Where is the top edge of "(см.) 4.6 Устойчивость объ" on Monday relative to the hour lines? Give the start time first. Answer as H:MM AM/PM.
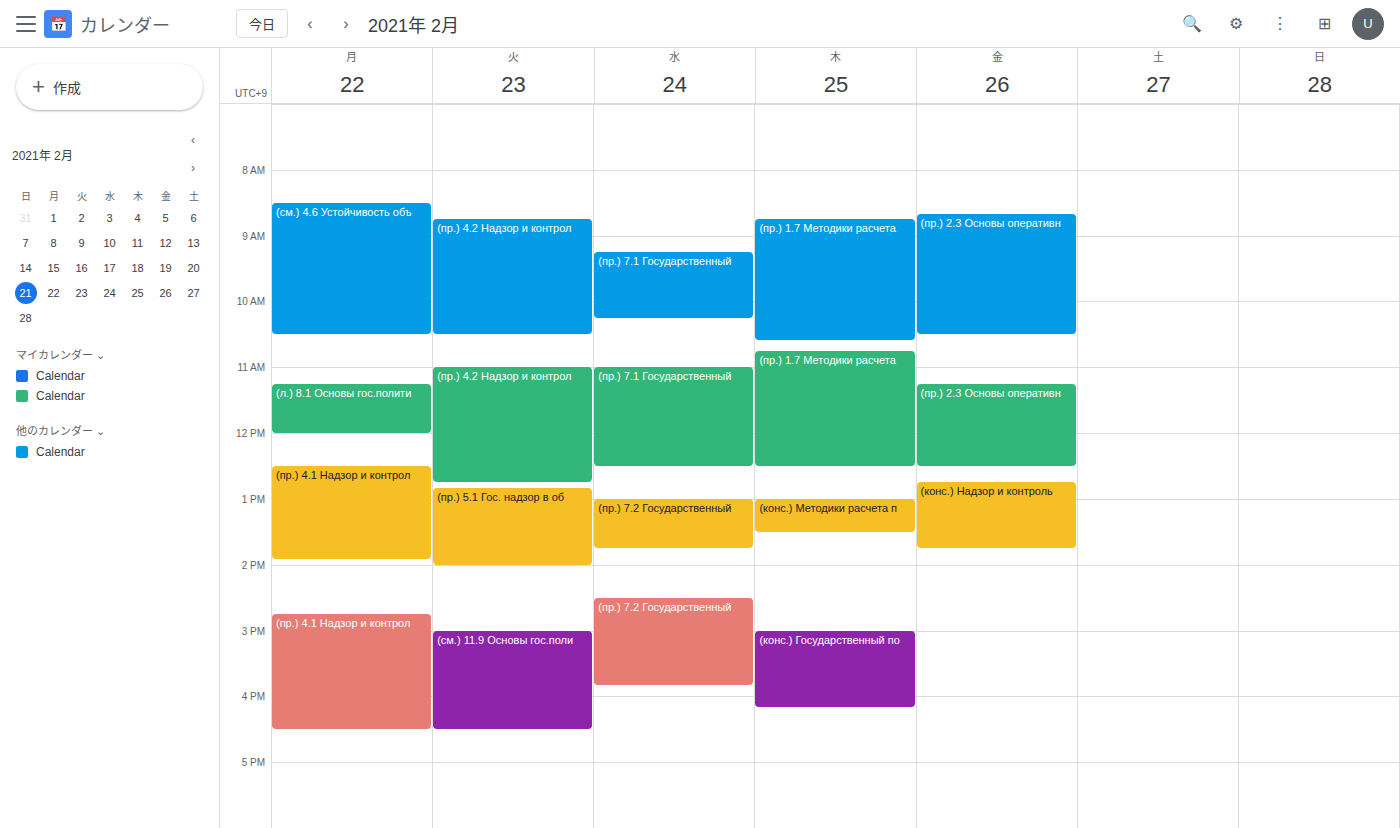
8:30 AM -- halfway between the 8 AM and 9 AM lines.